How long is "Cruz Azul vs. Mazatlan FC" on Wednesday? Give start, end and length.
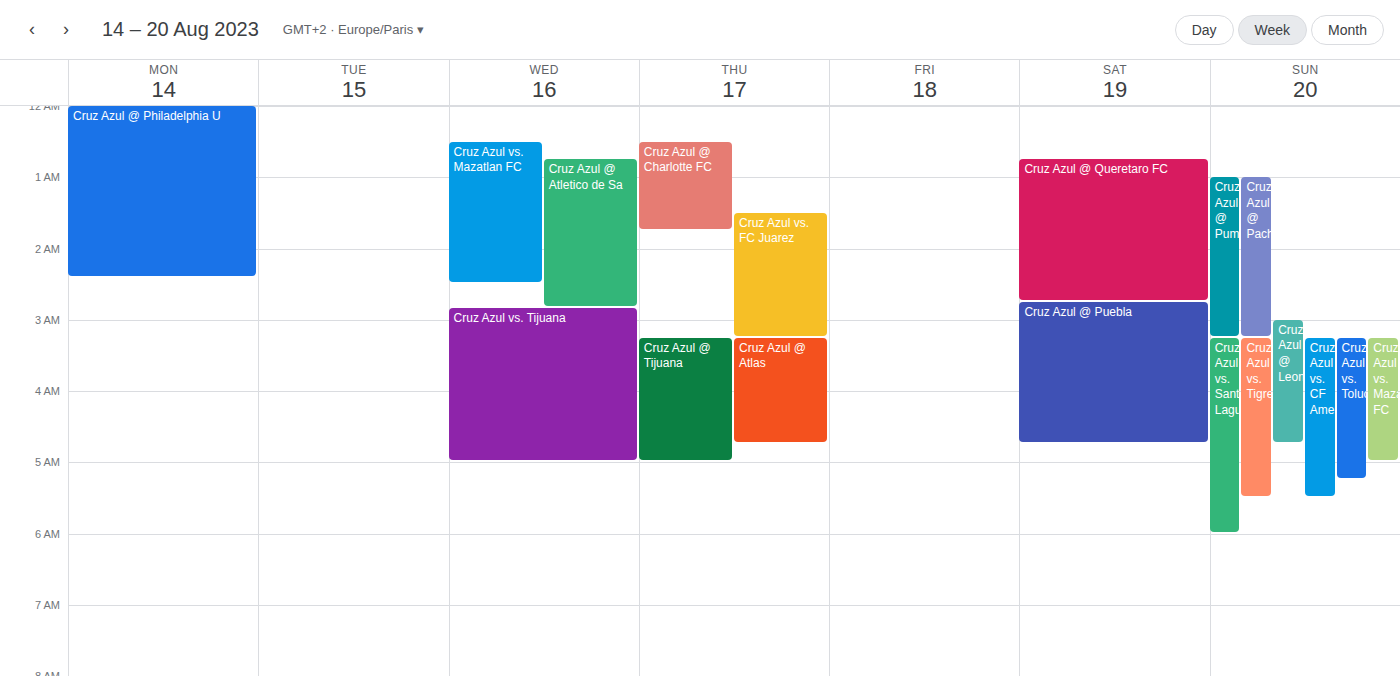
12:30 AM to 2:30 AM, 2 hours